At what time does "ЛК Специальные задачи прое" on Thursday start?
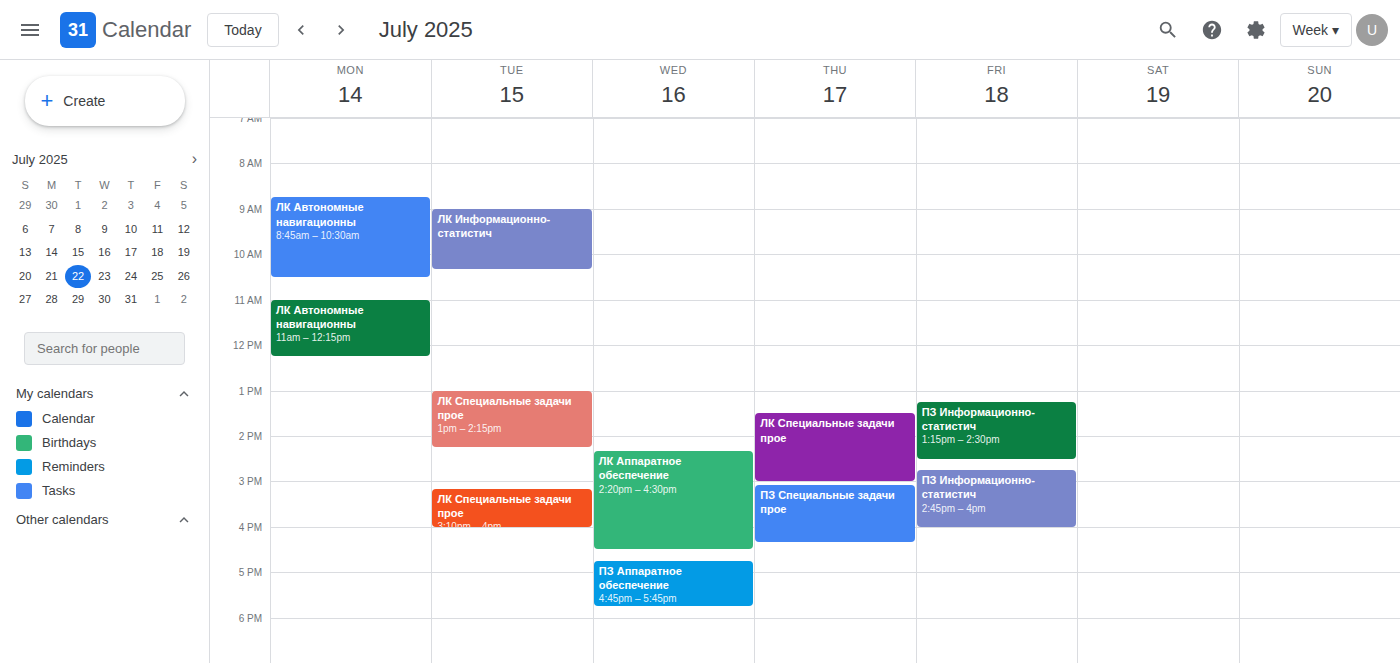
1:30 PM